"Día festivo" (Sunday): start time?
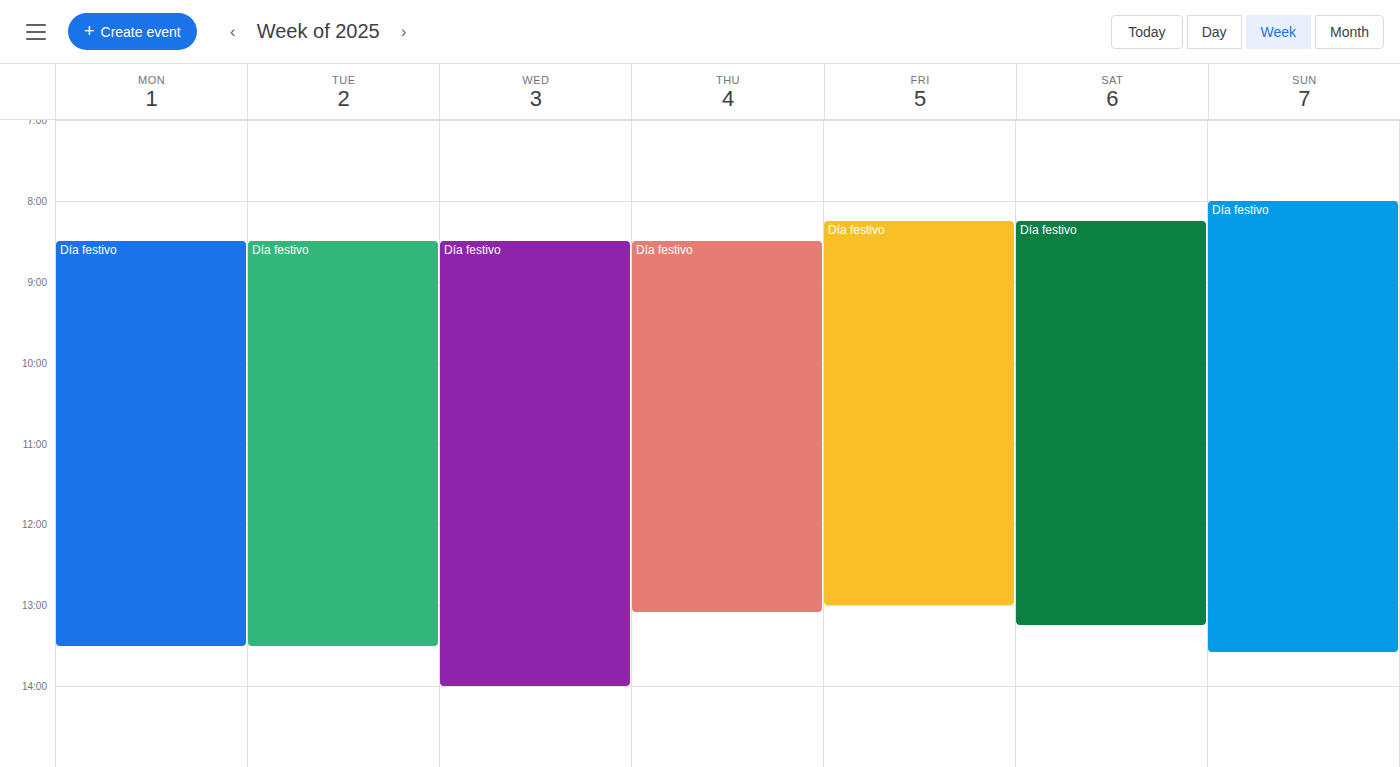
8:00 AM